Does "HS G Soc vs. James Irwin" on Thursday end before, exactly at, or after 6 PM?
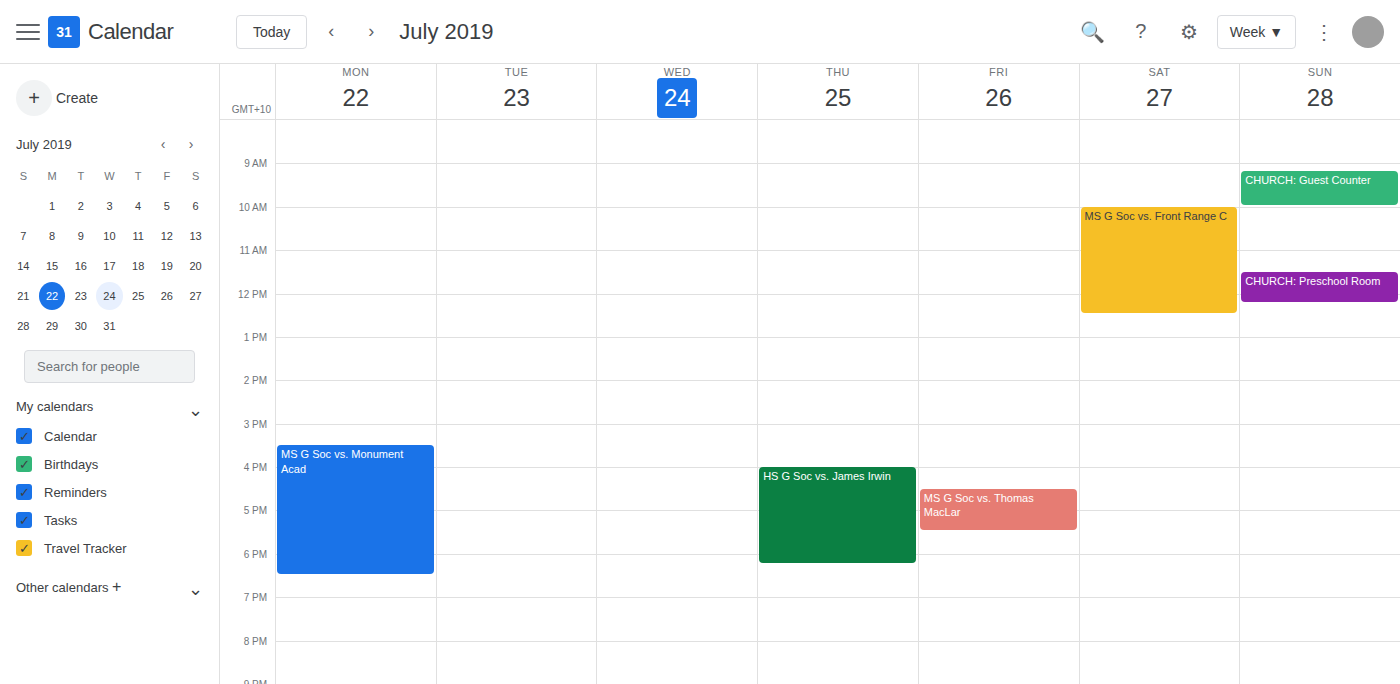
6:15 PM -- after 6 PM, 15 minutes below the 6 PM line.